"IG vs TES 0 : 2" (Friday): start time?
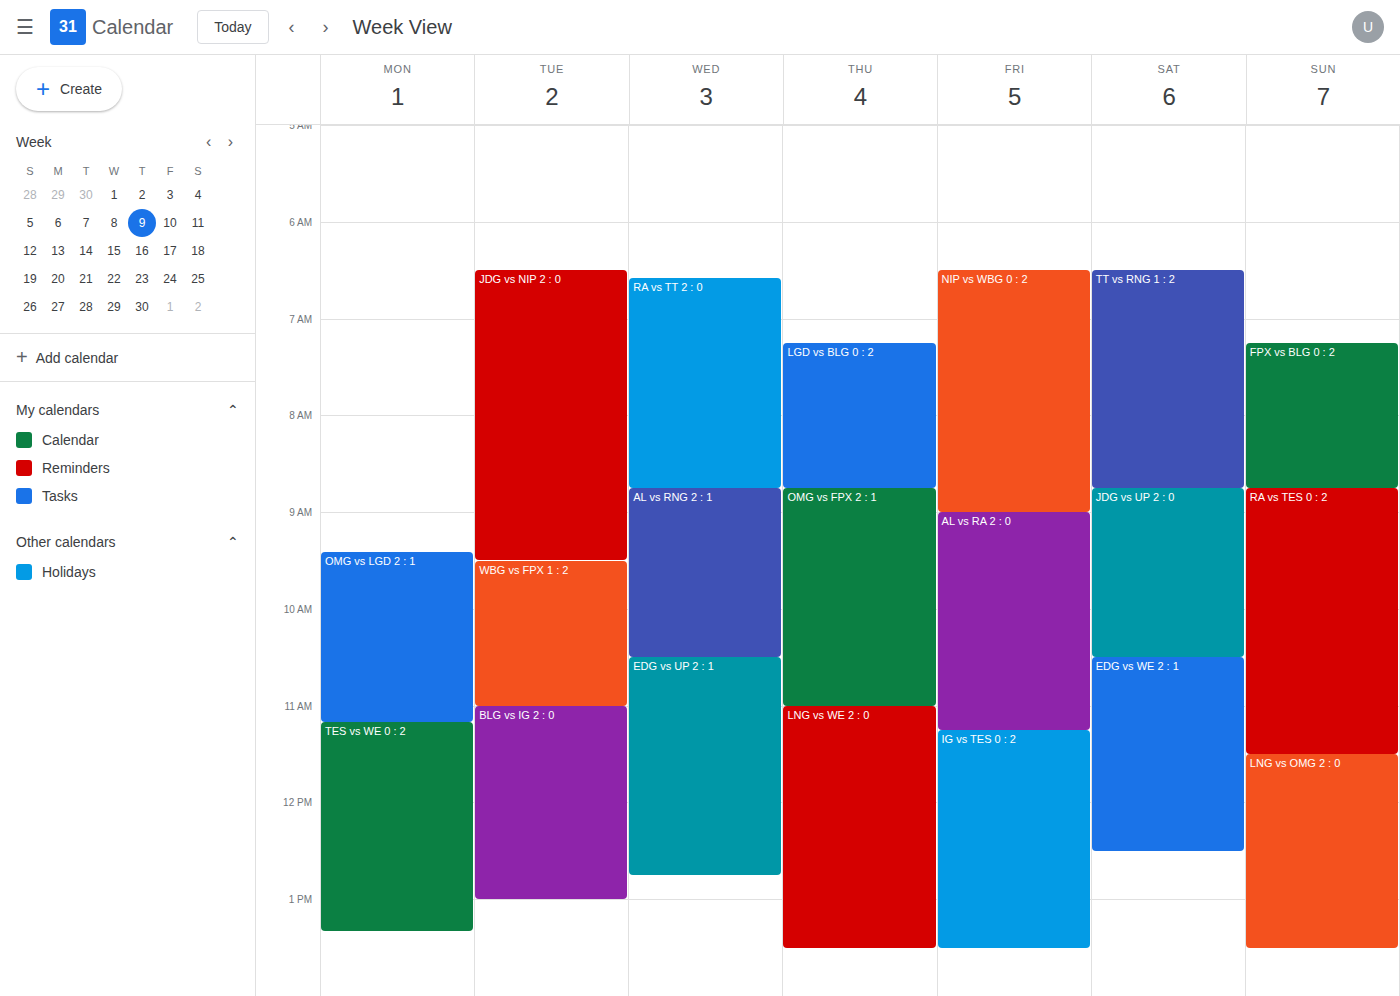
11:15 AM